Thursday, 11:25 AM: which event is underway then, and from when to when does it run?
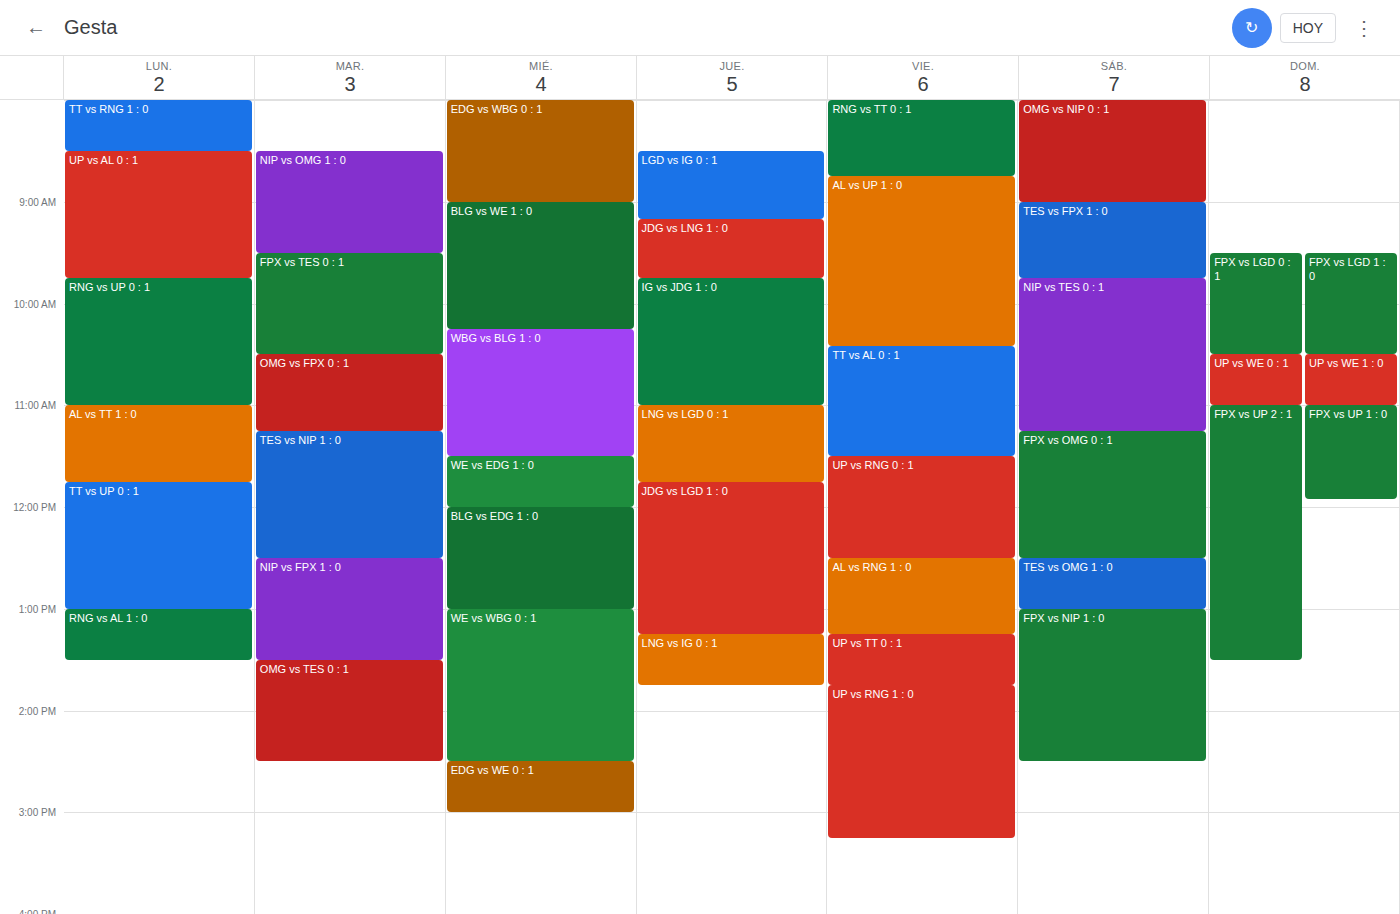
"LNG vs LGD 0 : 1", 11:00 AM to 11:45 AM